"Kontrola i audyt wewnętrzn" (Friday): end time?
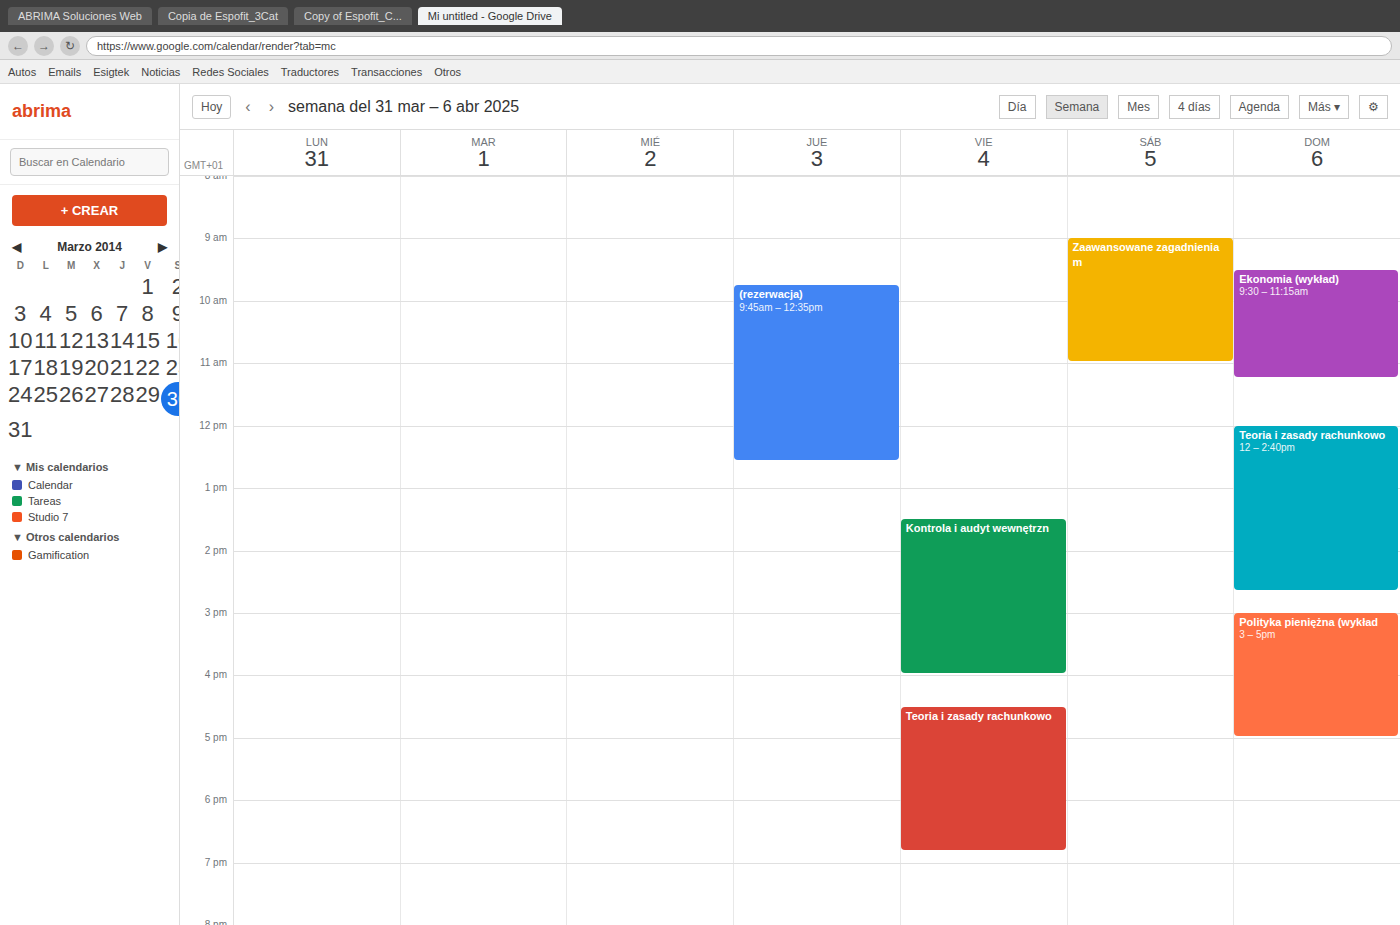
16:00